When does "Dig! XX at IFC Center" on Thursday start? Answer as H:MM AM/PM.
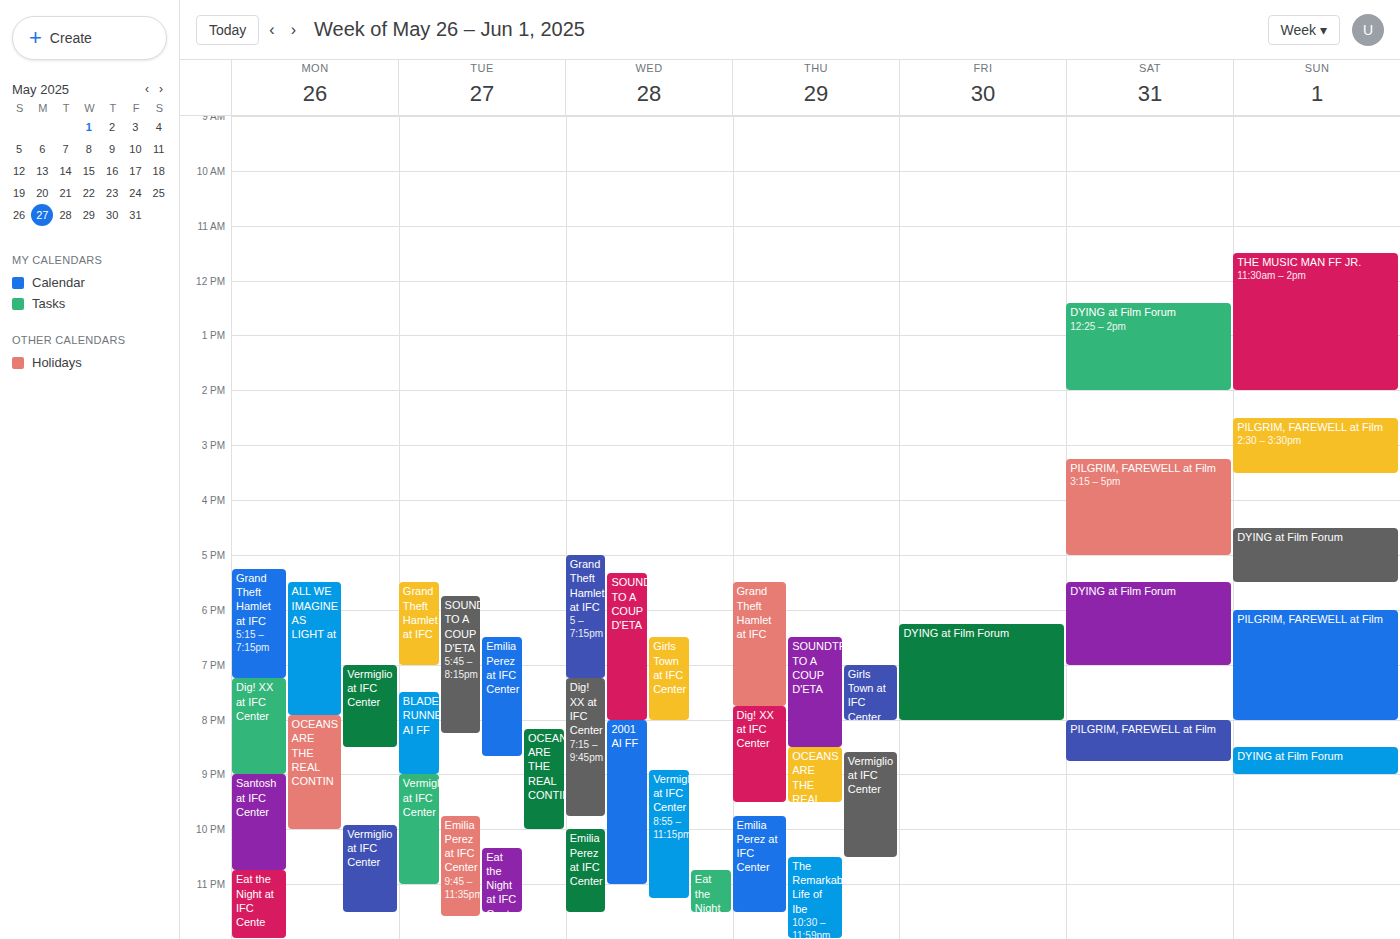
7:45 PM